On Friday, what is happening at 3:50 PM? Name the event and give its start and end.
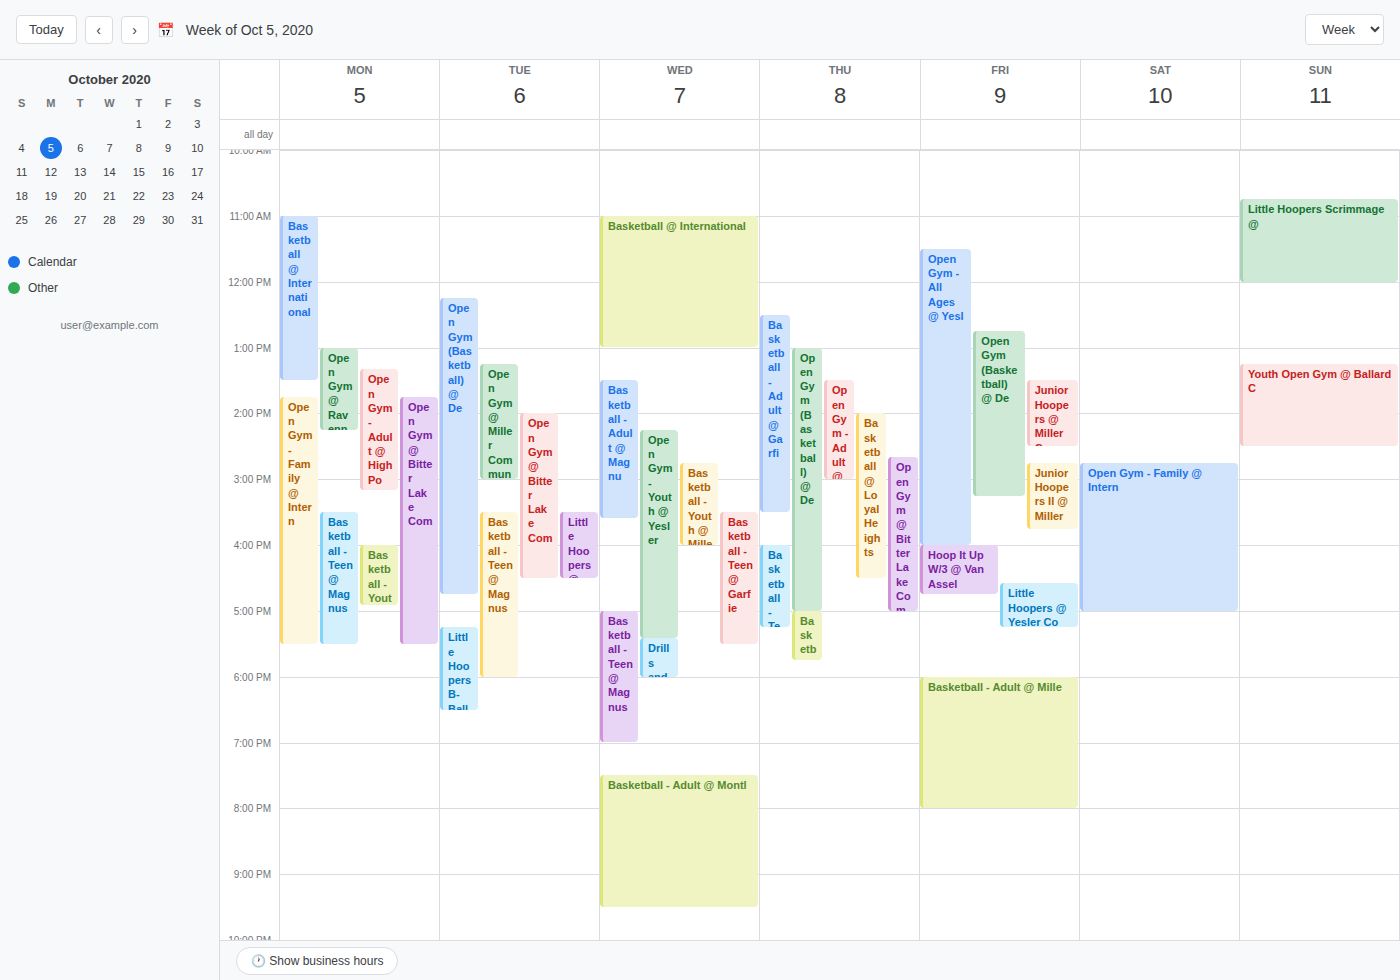
"Open Gym - All Ages @ Yesl", 11:30 AM to 4:00 PM